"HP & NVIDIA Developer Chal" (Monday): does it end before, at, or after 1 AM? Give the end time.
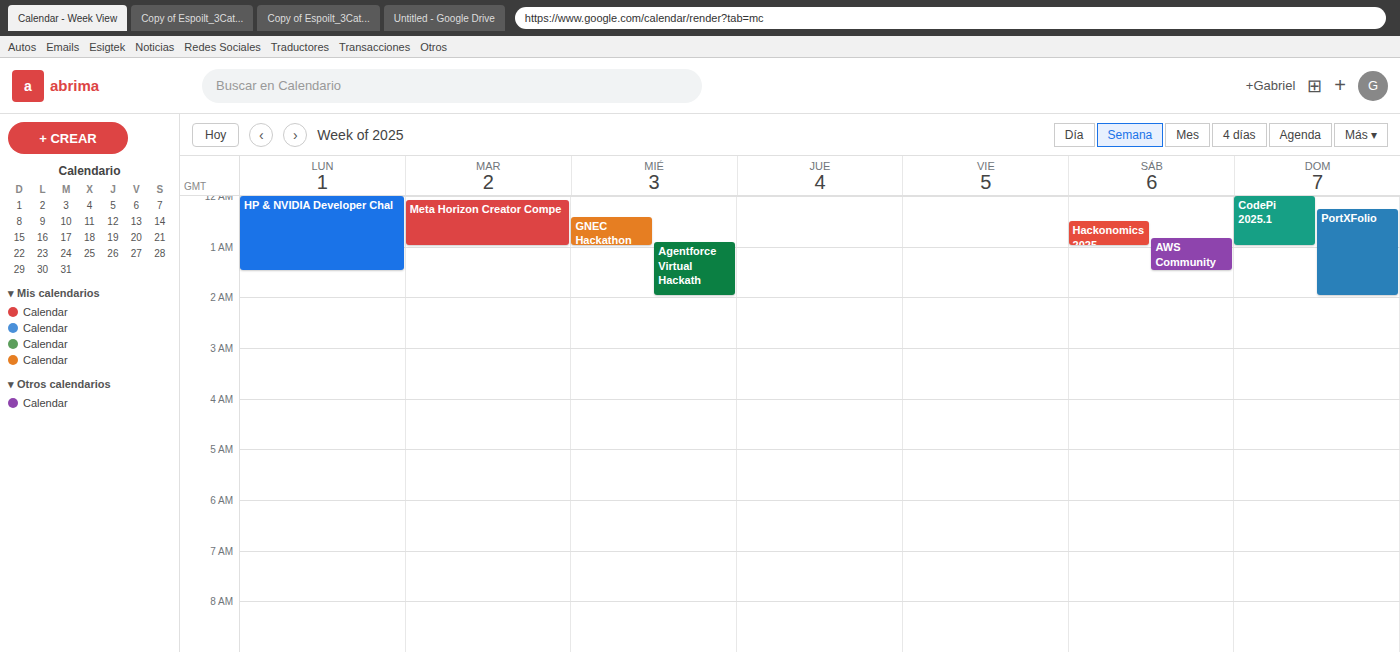
1:30 AM -- after 1 AM, 30 minutes below the 1 AM line.